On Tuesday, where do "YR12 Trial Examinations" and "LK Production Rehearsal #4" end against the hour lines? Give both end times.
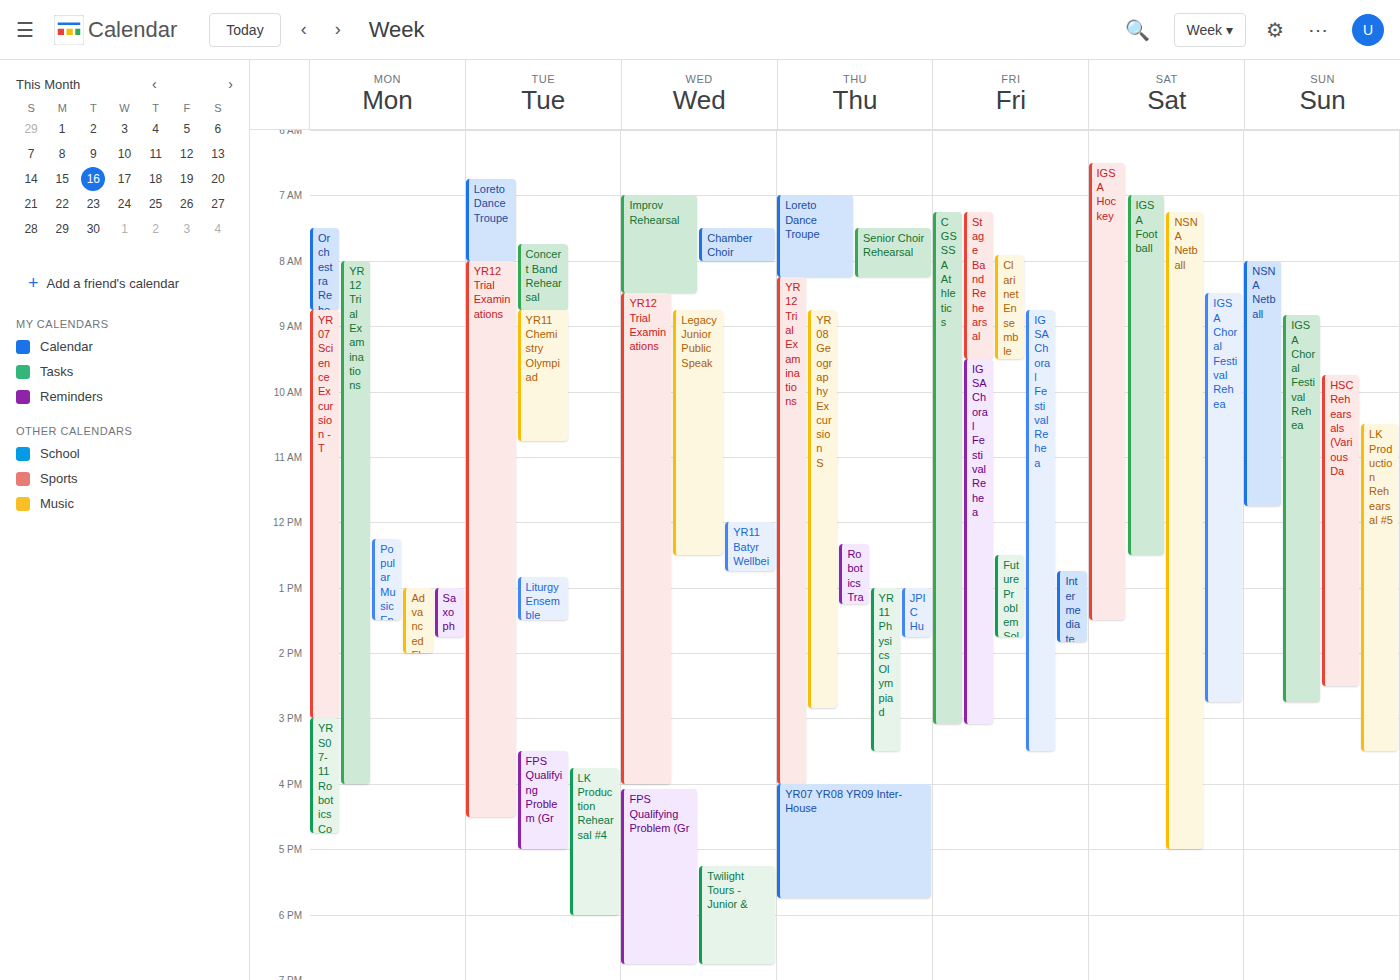
"YR12 Trial Examinations": 4:30 PM, halfway between the 4 PM and 5 PM lines. "LK Production Rehearsal #4": 6:00 PM, exactly on the 6 PM line.